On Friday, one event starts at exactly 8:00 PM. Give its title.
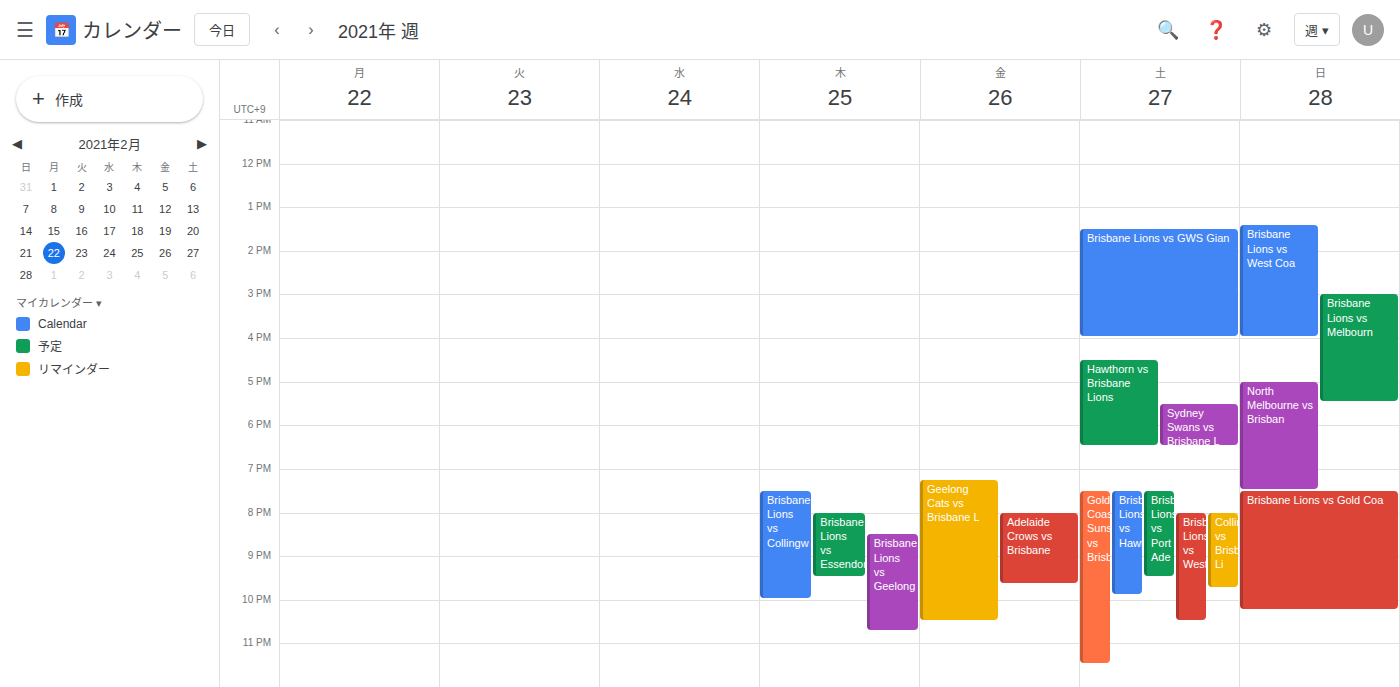
"Adelaide Crows vs Brisbane"